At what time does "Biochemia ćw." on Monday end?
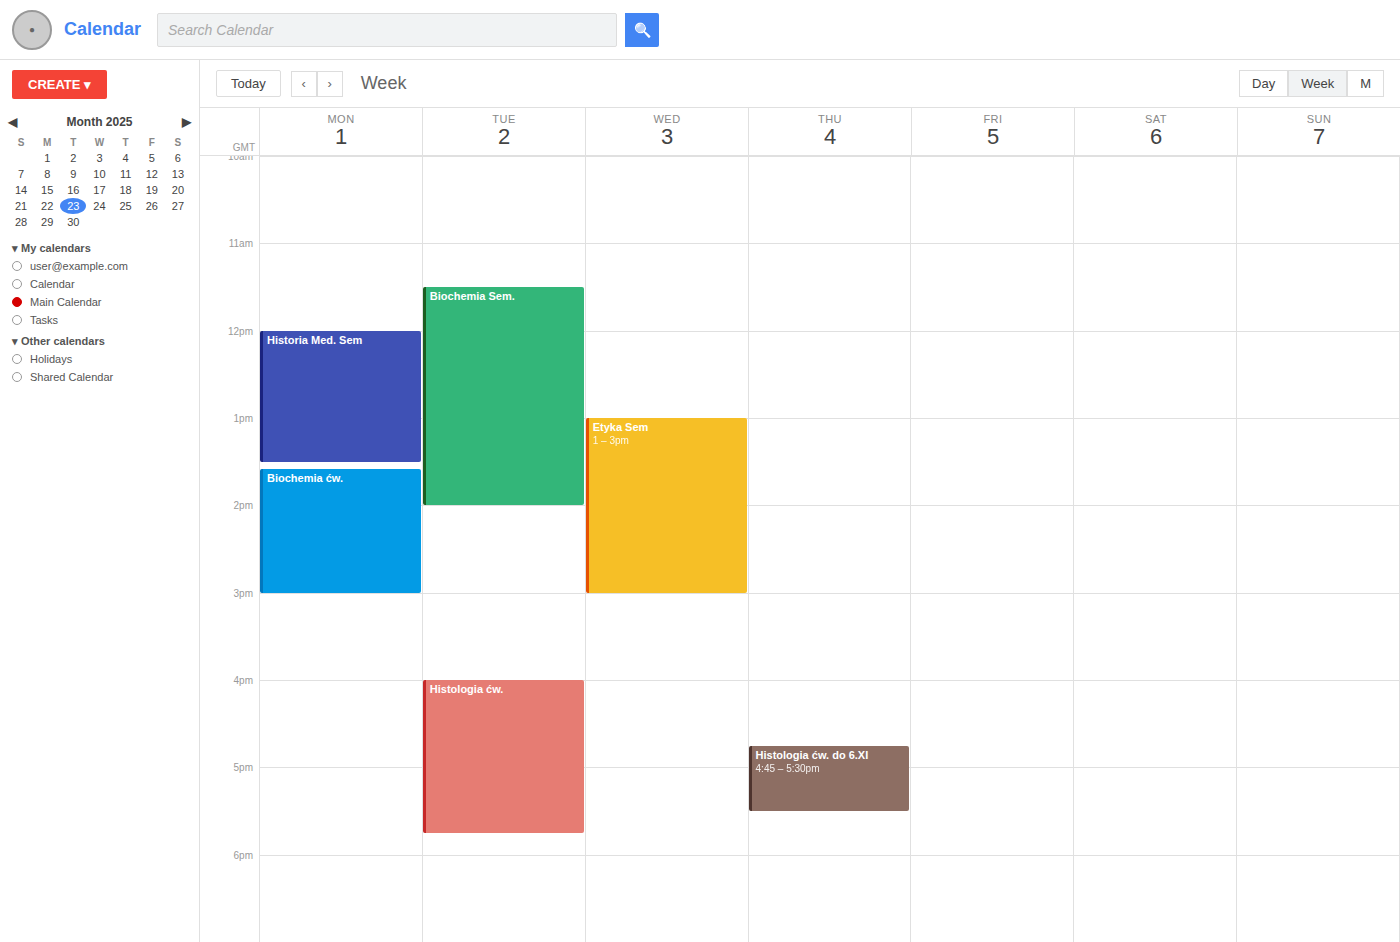
3:00 PM